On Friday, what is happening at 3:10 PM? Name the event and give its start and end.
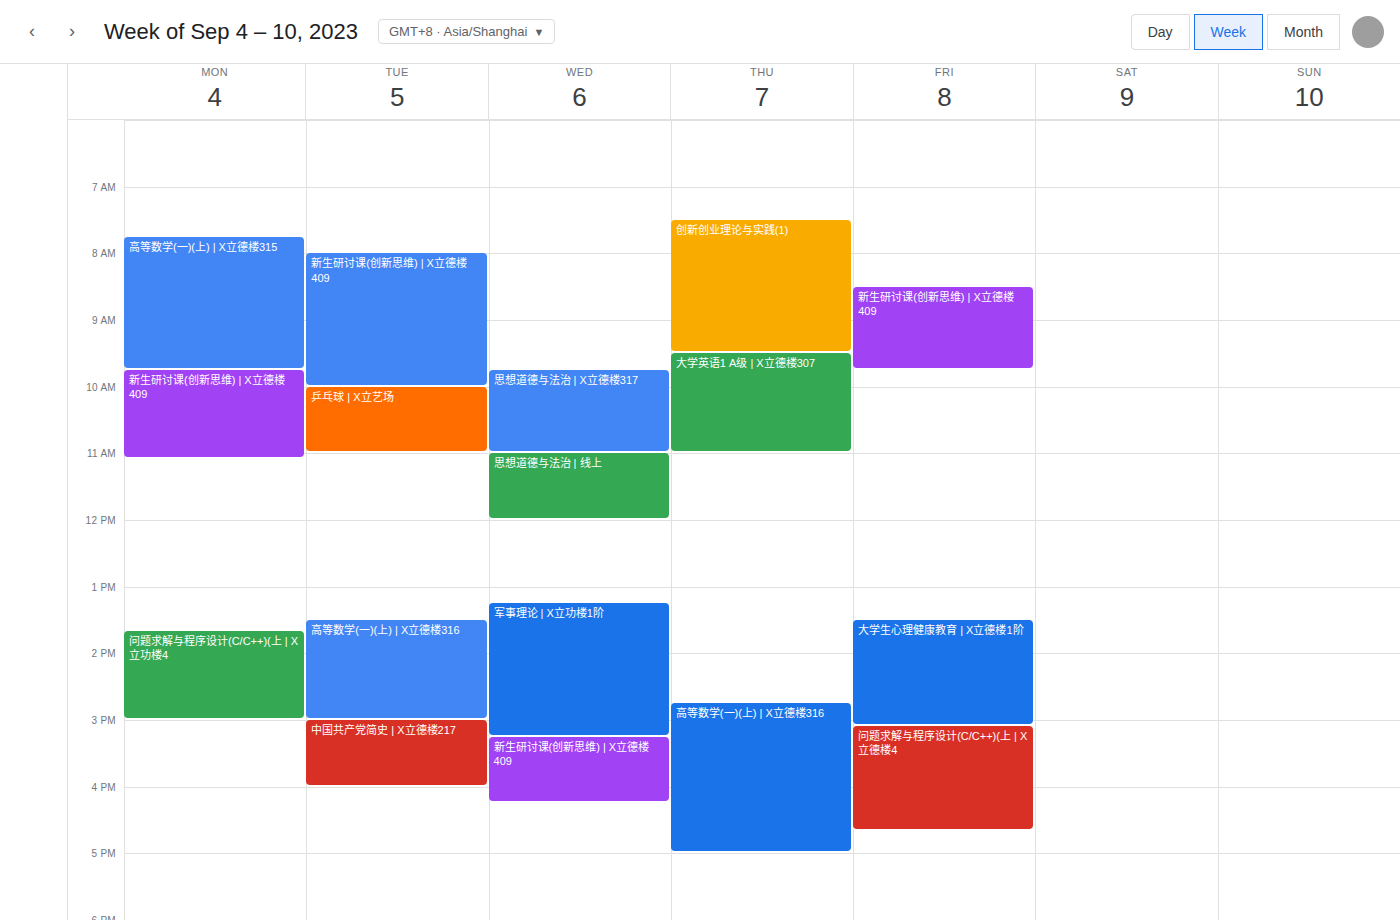
"问题求解与程序设计(C/C++)(上 | X立德楼4", 3:05 PM to 4:40 PM